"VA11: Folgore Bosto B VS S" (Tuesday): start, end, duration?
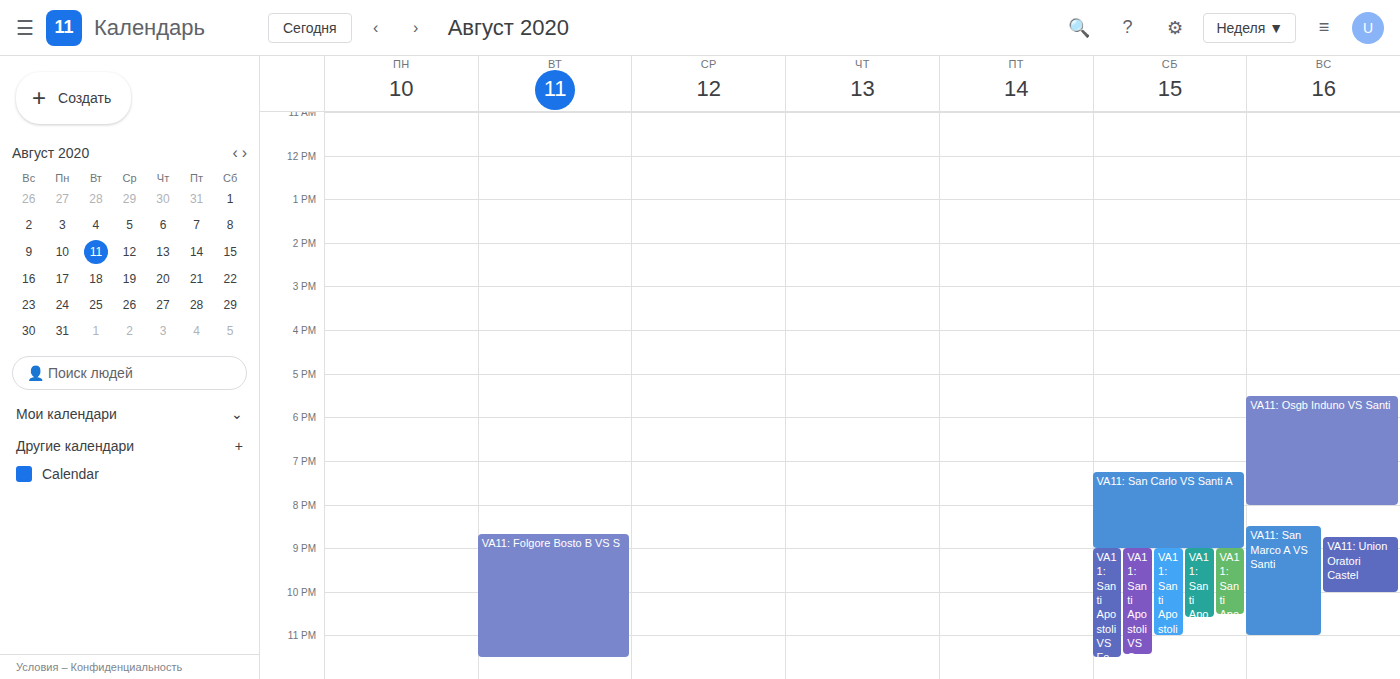
8:40 PM to 11:30 PM, 2 hours 50 minutes